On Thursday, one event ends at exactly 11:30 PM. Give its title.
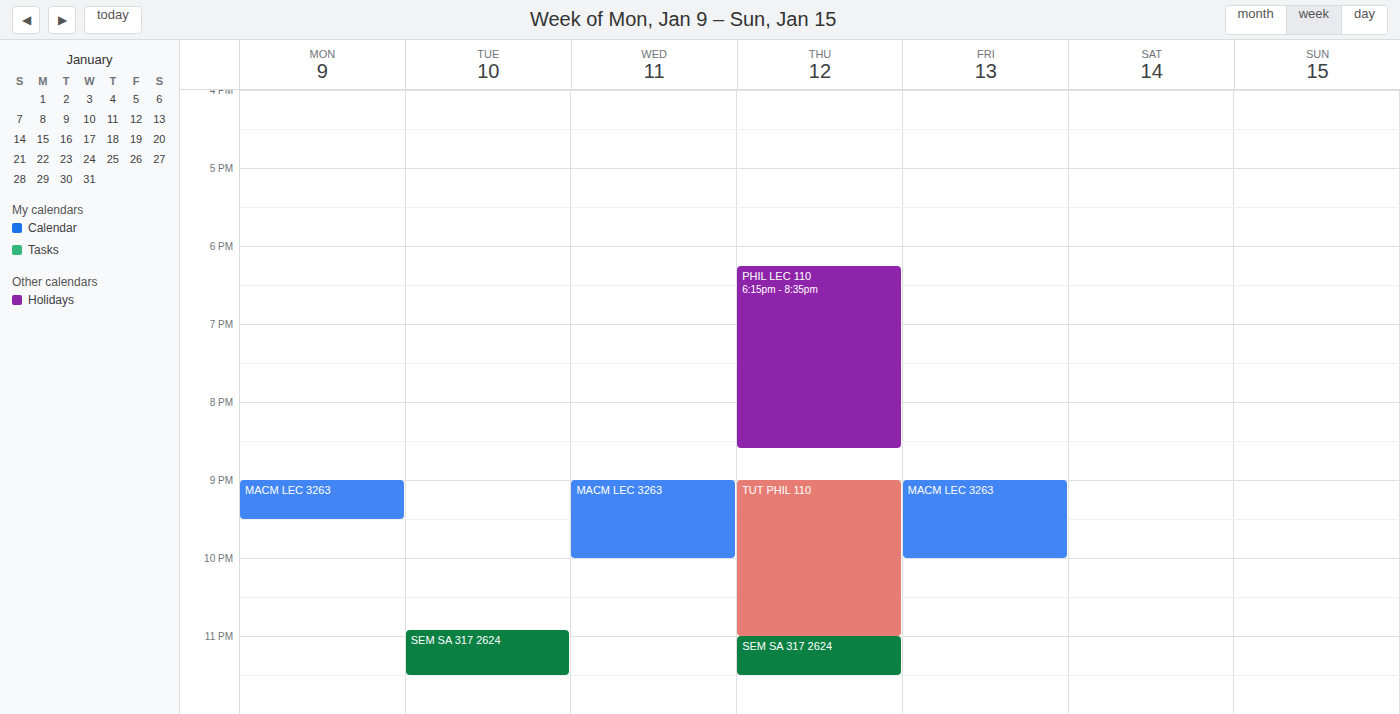
"SEM SA 317 2624"